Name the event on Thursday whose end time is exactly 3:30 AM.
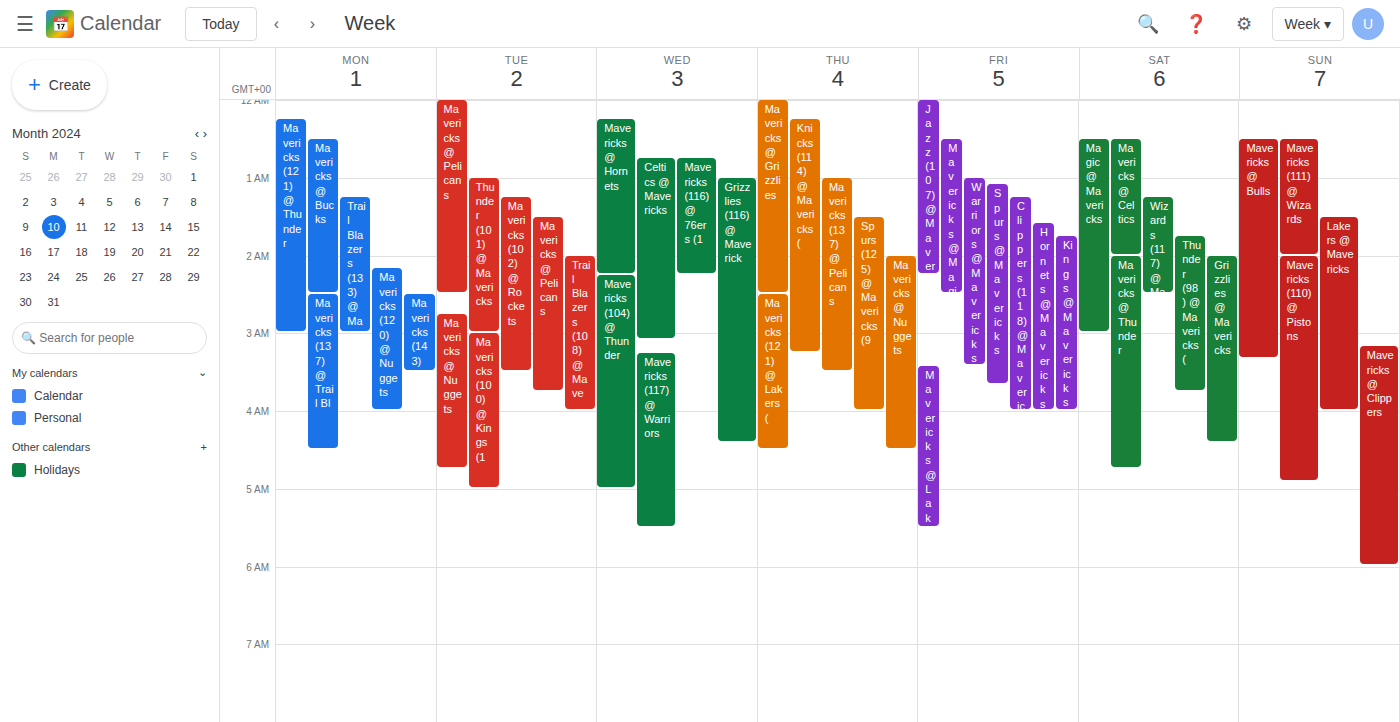
"Mavericks (137) @ Pelicans"